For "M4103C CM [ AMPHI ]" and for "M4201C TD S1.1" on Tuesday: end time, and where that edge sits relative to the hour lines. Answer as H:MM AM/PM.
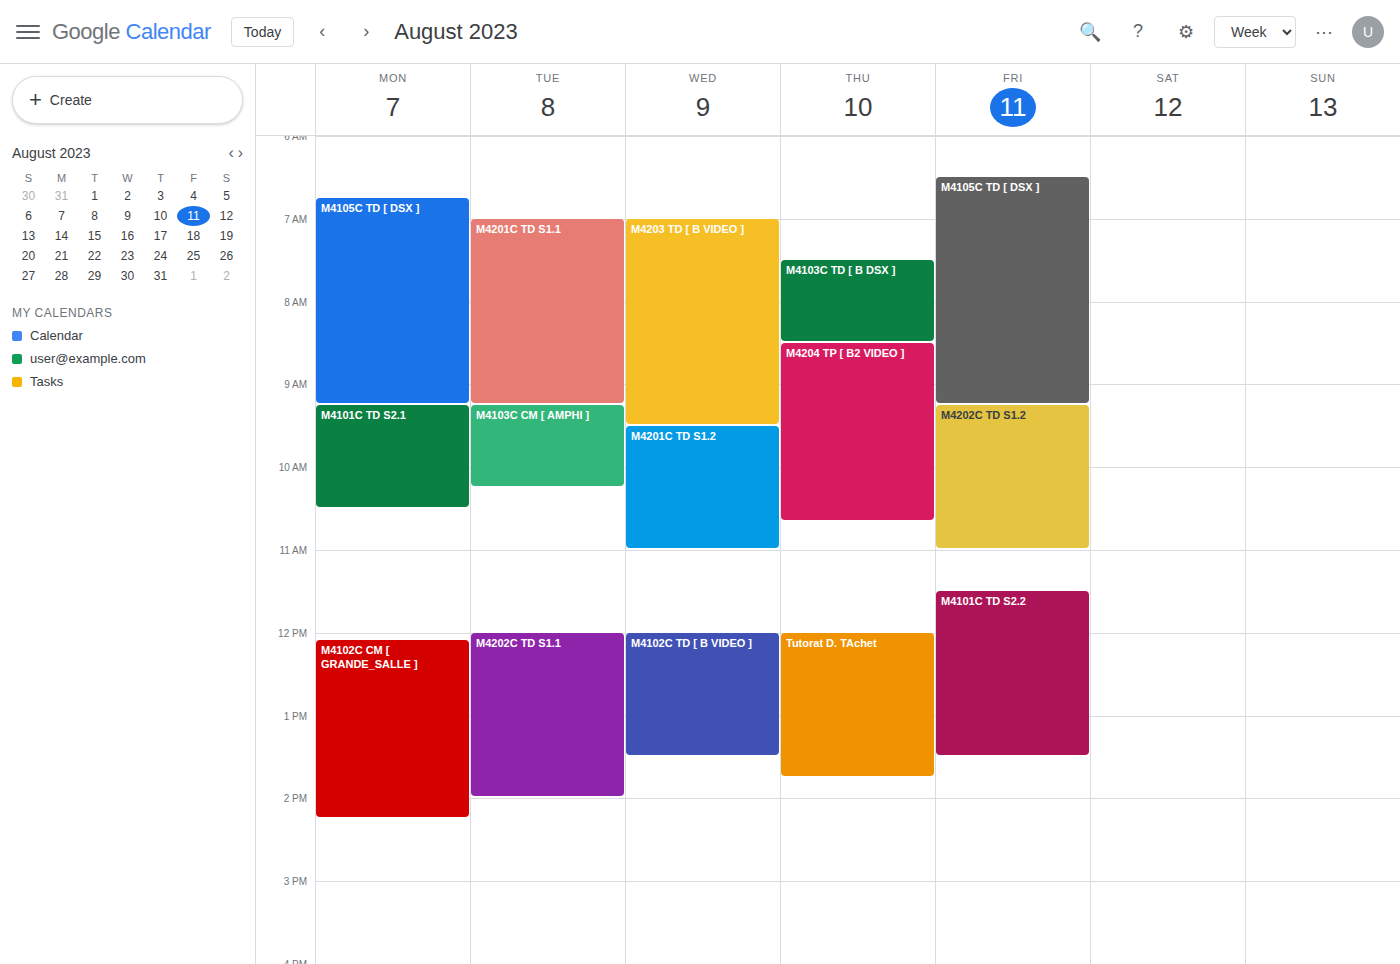
"M4103C CM [ AMPHI ]": 10:15 AM, neither: a quarter of the way from the 10 AM line to the 11 AM line. "M4201C TD S1.1": 9:15 AM, neither: a quarter of the way from the 9 AM line to the 10 AM line.